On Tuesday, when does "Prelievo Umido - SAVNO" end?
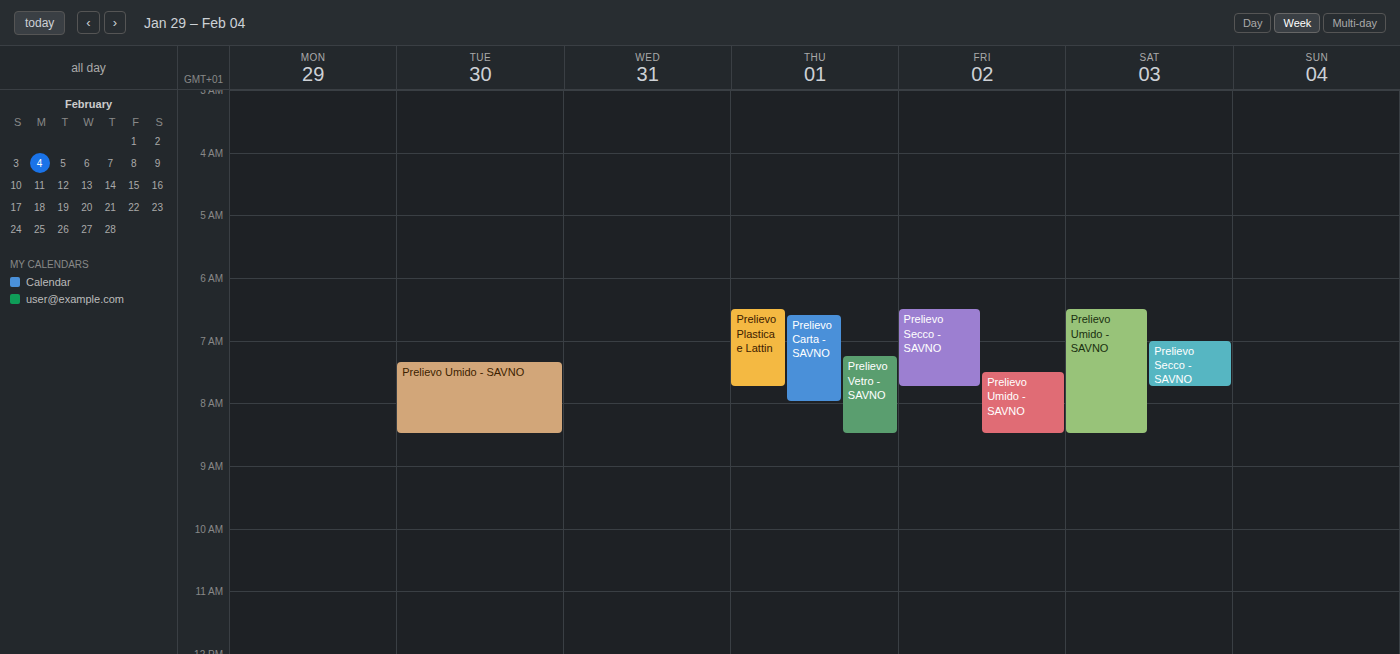
8:30 AM